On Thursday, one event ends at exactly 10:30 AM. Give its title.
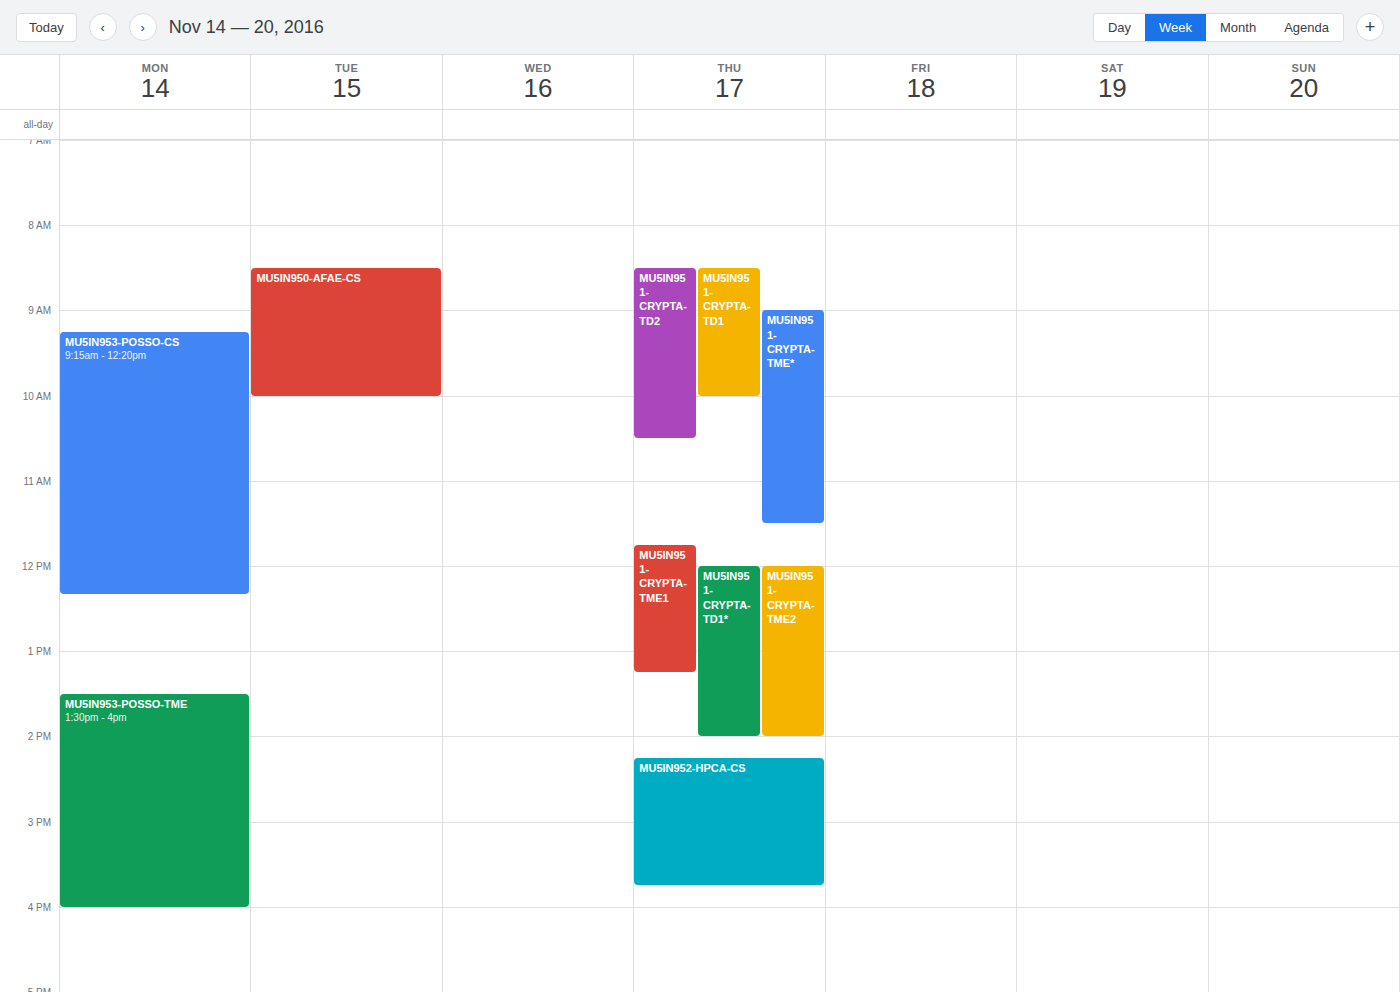
"MU5IN951-CRYPTA-TD2"